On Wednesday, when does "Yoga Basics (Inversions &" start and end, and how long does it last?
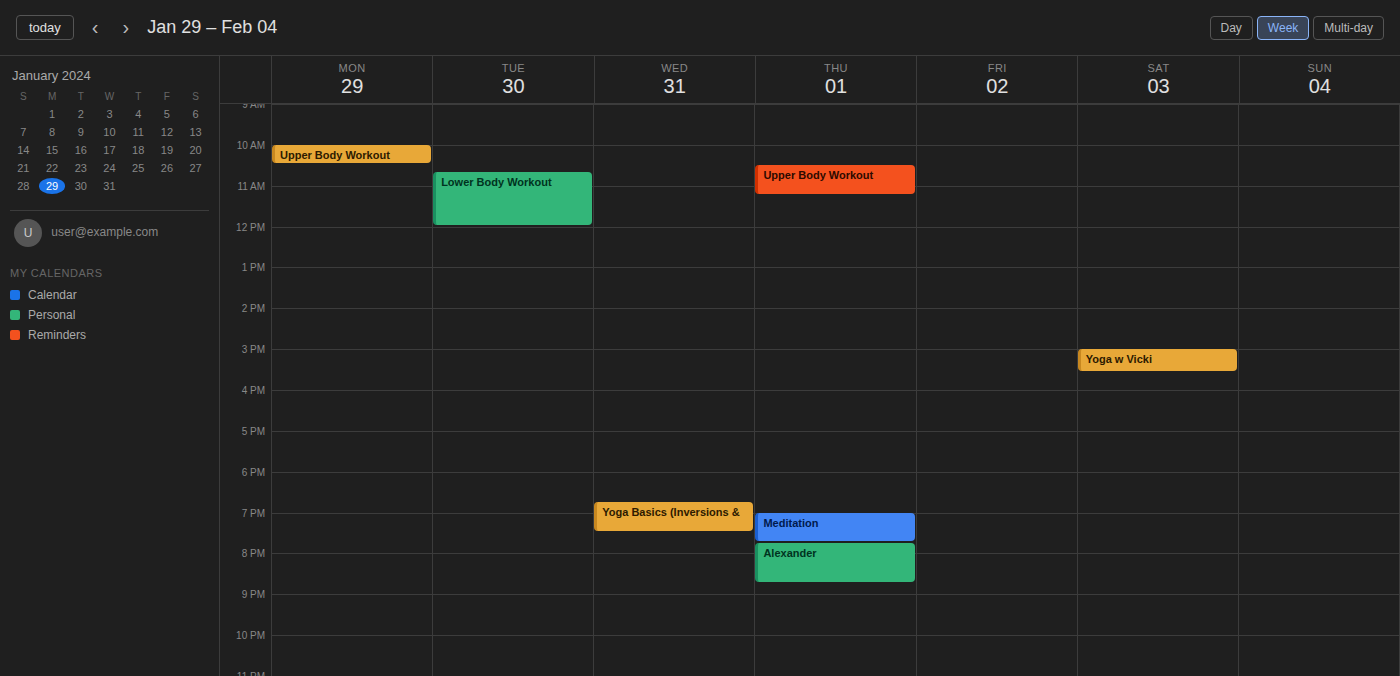
6:45 PM to 7:30 PM, 45 minutes